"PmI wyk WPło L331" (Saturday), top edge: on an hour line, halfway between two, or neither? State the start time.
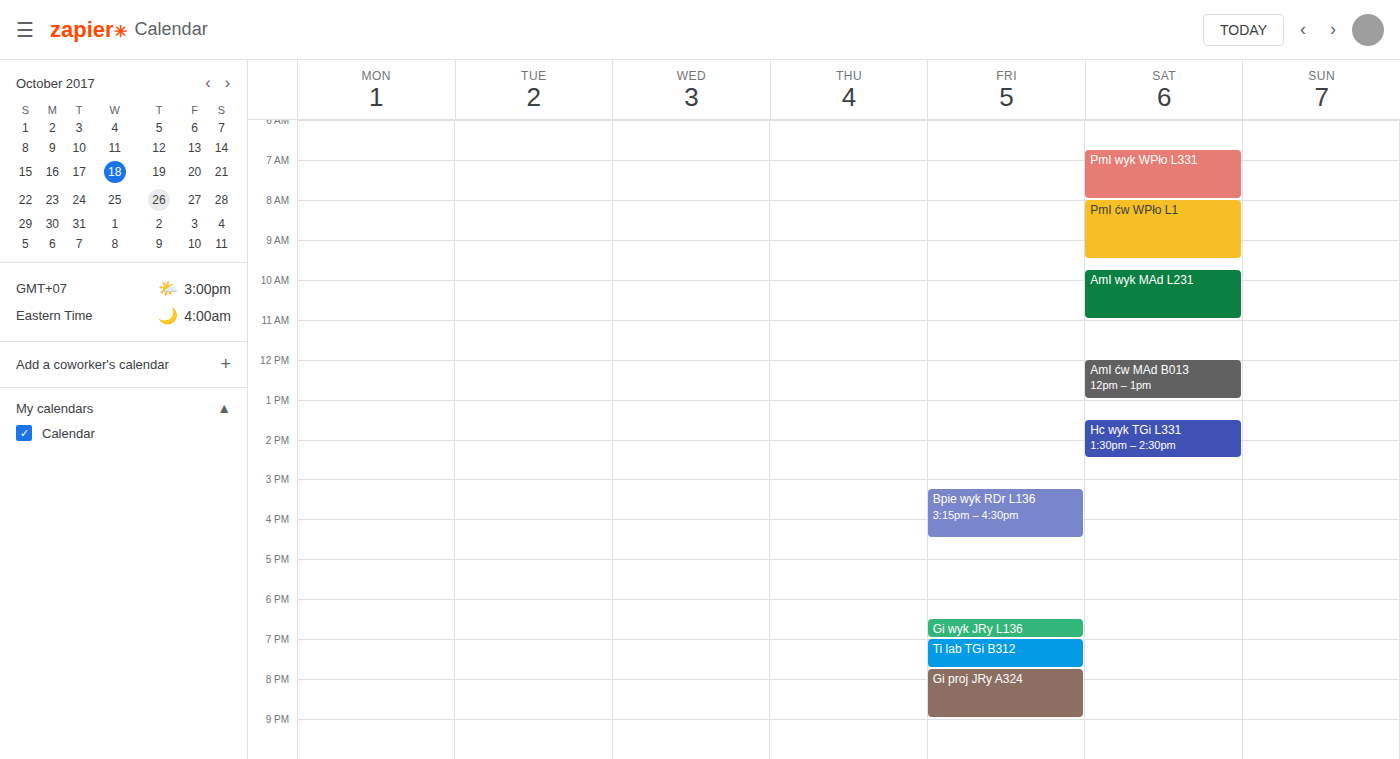
6:45 AM -- neither: three quarters of the way from the 6 AM line to the 7 AM line.